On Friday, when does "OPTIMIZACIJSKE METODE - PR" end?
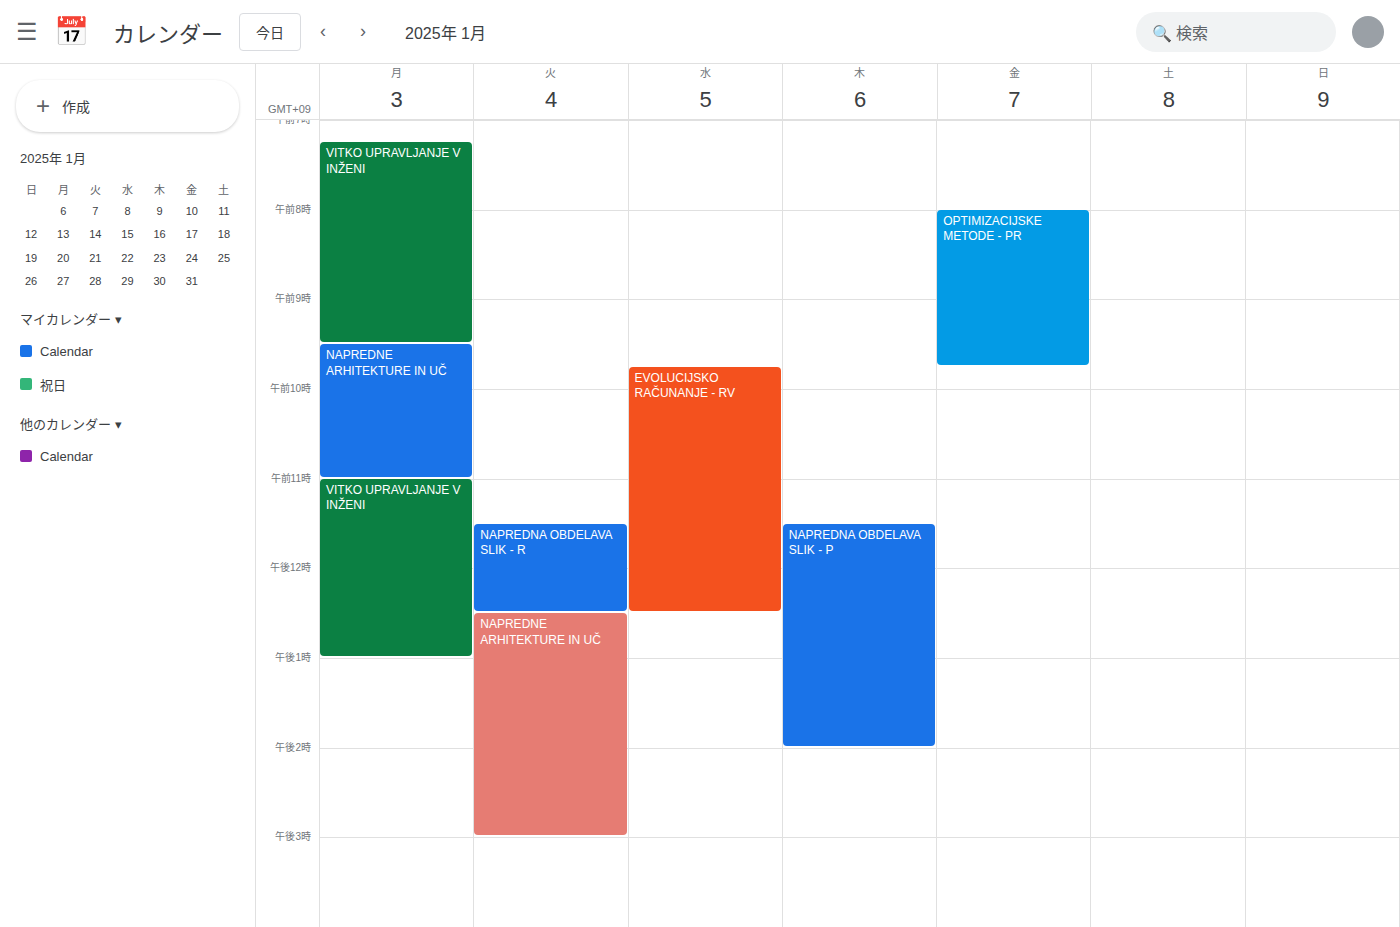
9:45 AM